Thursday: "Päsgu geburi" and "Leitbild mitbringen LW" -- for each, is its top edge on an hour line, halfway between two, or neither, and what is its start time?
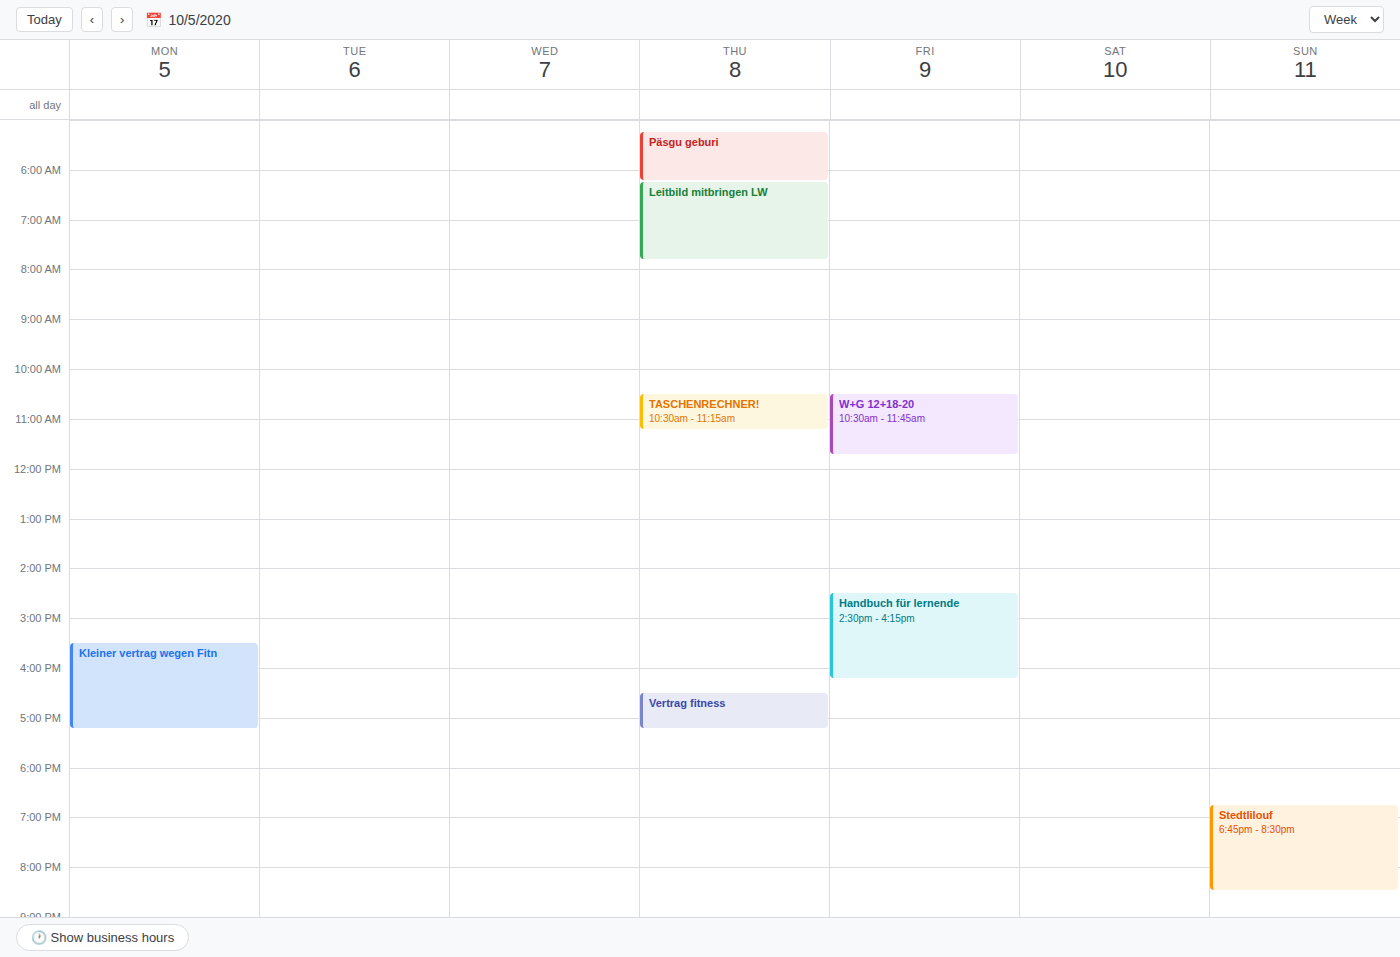
"Päsgu geburi": 5:15 AM, neither: a quarter of the way from the 5 AM line to the 6 AM line. "Leitbild mitbringen LW": 6:15 AM, neither: a quarter of the way from the 6 AM line to the 7 AM line.